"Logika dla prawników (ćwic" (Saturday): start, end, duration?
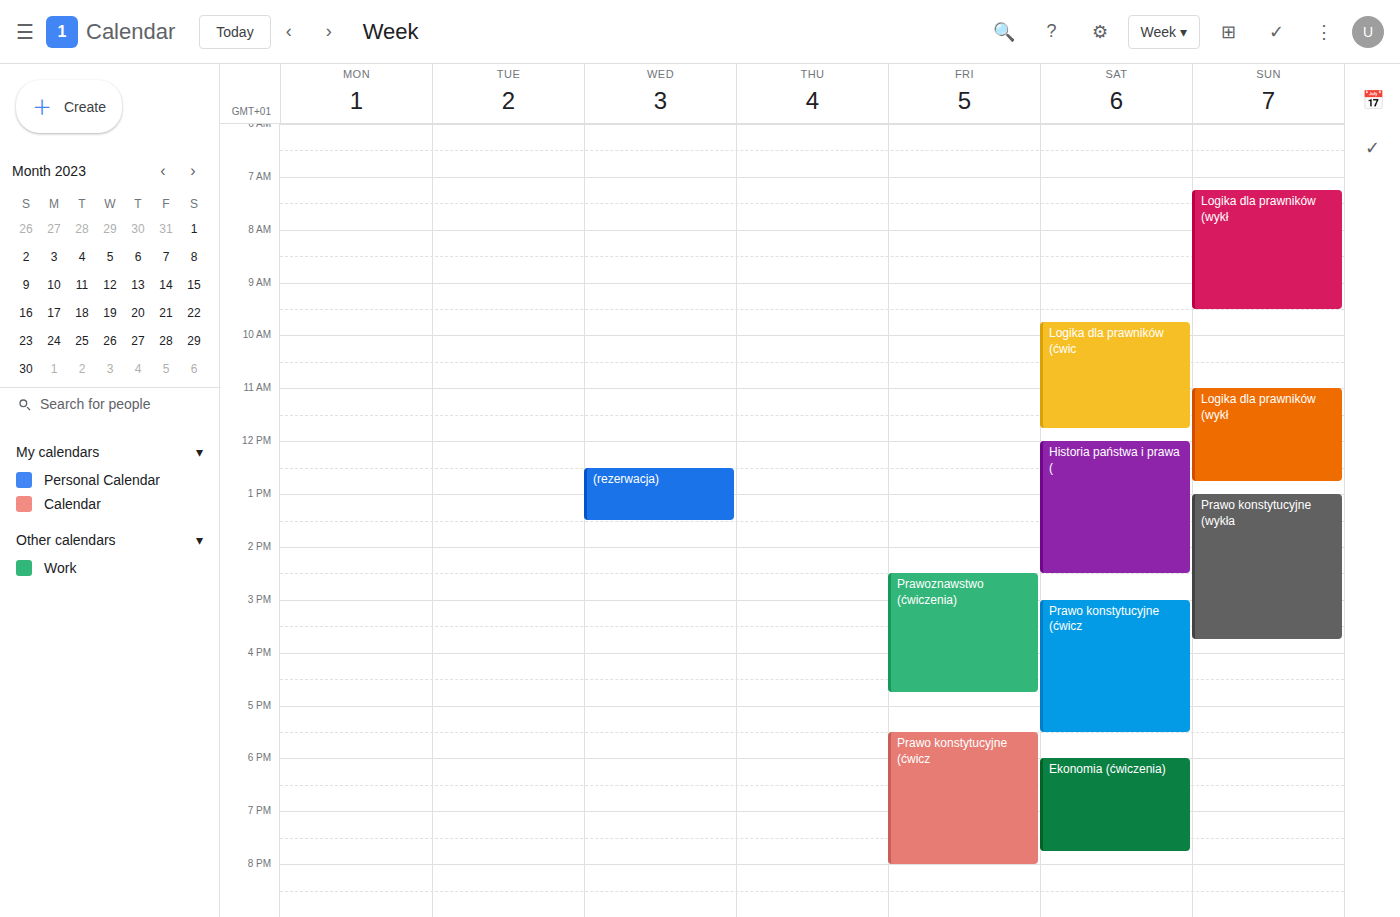
09:45 to 11:45, 2 hours